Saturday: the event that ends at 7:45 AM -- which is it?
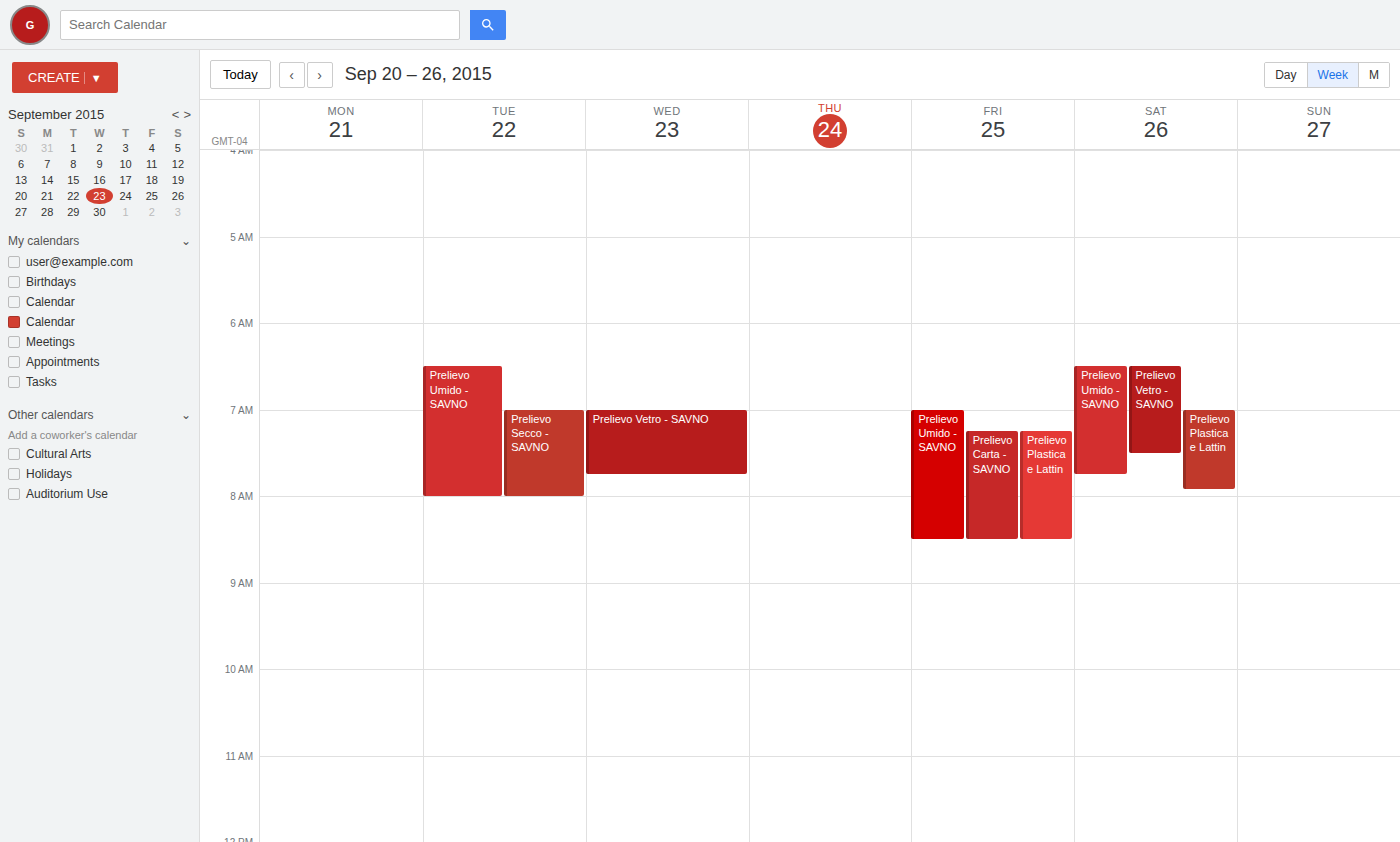
"Prelievo Umido - SAVNO"